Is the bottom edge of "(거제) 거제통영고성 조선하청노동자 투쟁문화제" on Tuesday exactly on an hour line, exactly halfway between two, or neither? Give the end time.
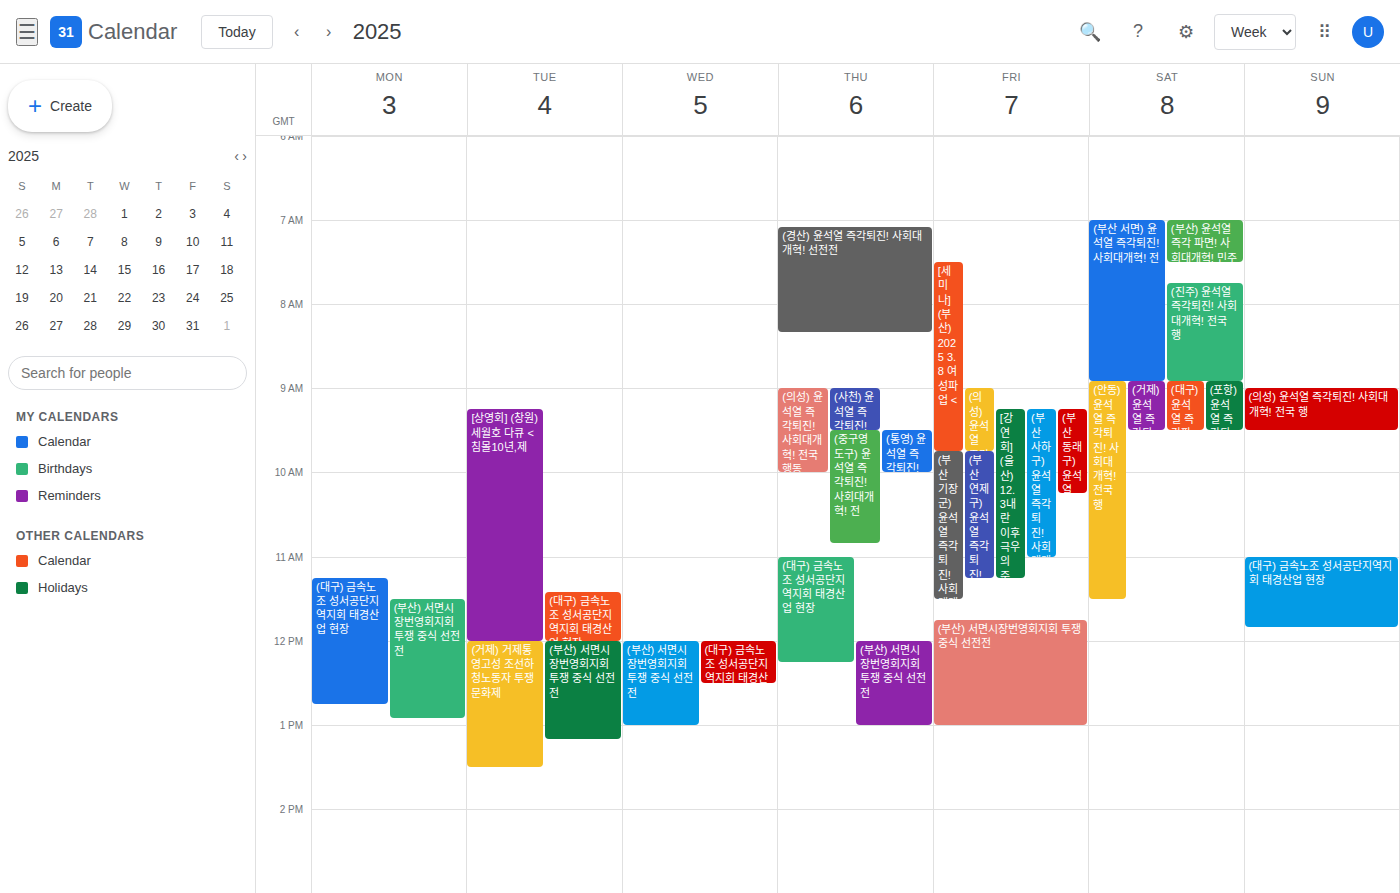
1:30 PM -- halfway between the 1 PM and 2 PM lines.